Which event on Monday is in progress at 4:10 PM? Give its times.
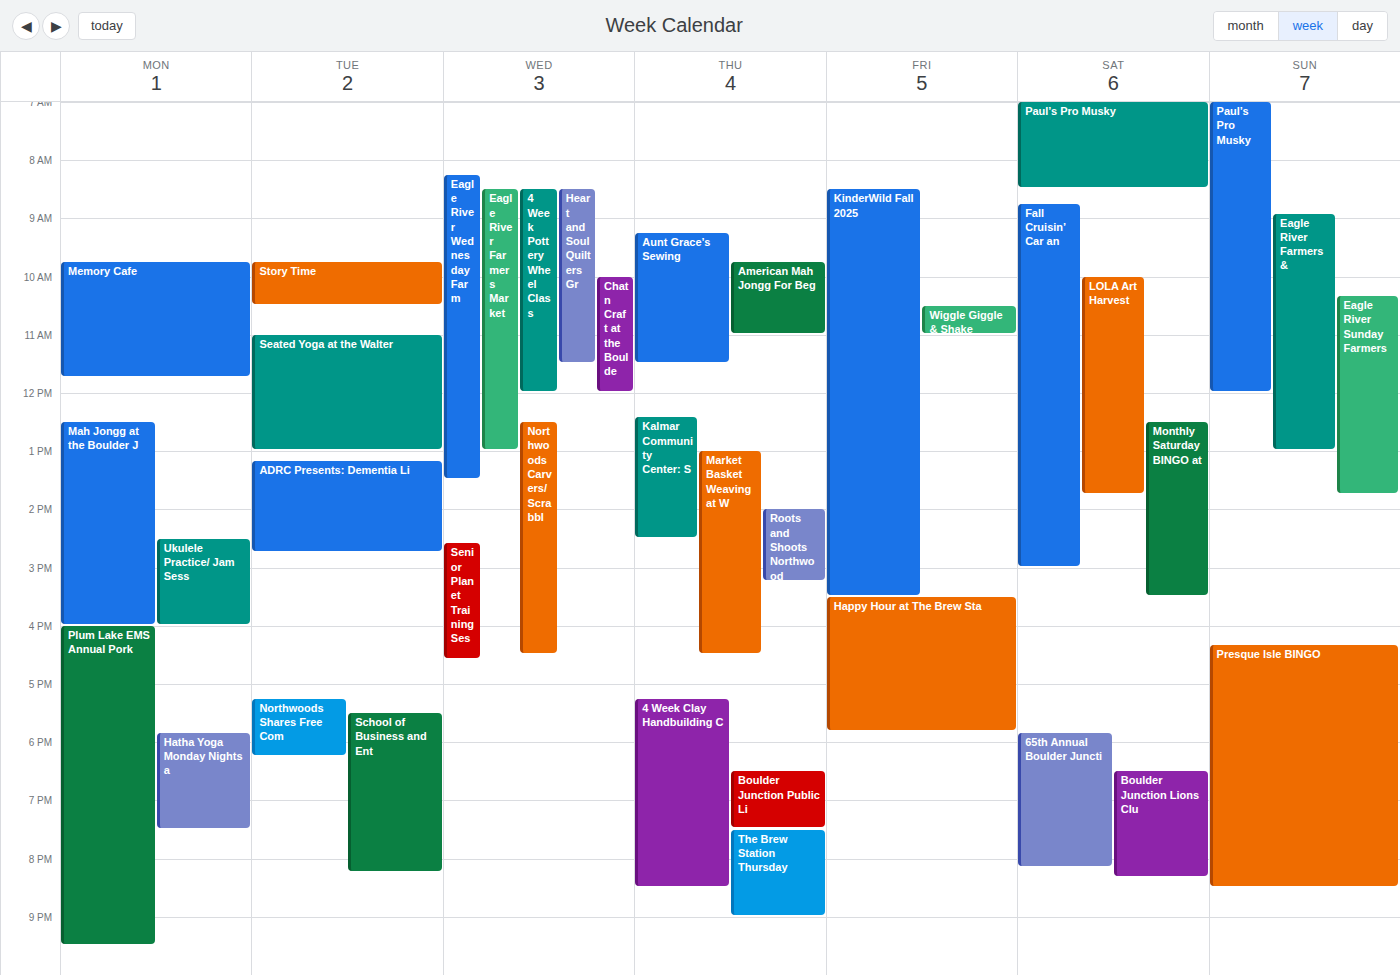
"Plum Lake EMS Annual Pork", 4:00 PM to 9:30 PM